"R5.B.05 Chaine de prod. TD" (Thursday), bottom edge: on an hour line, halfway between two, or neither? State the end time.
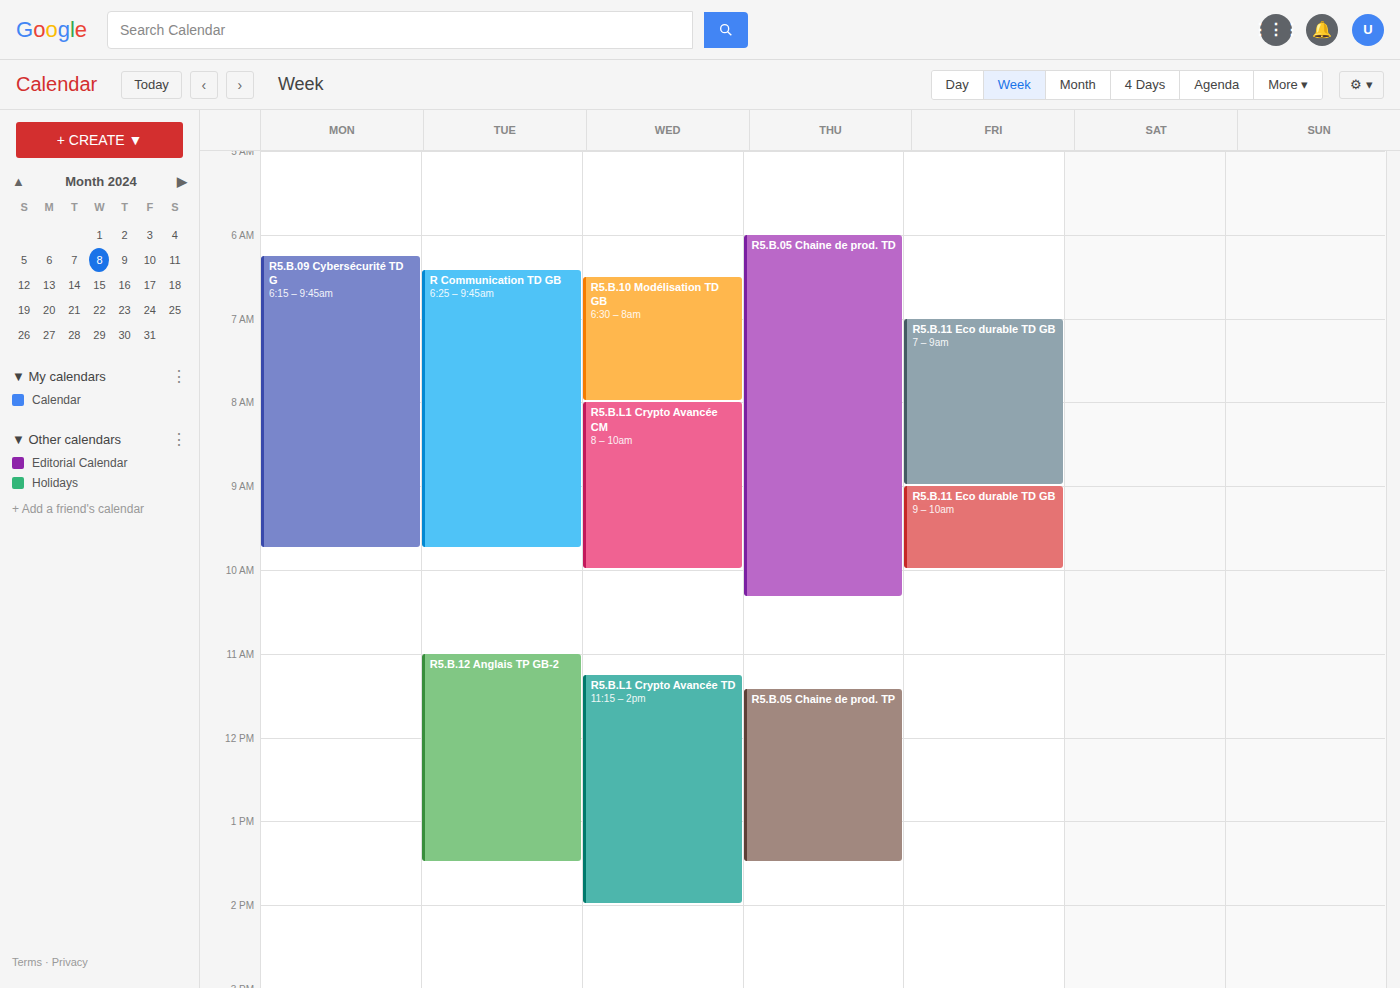
10:20 AM -- neither: 20 minutes below the 10 AM line and 40 minutes above the 11 AM line.